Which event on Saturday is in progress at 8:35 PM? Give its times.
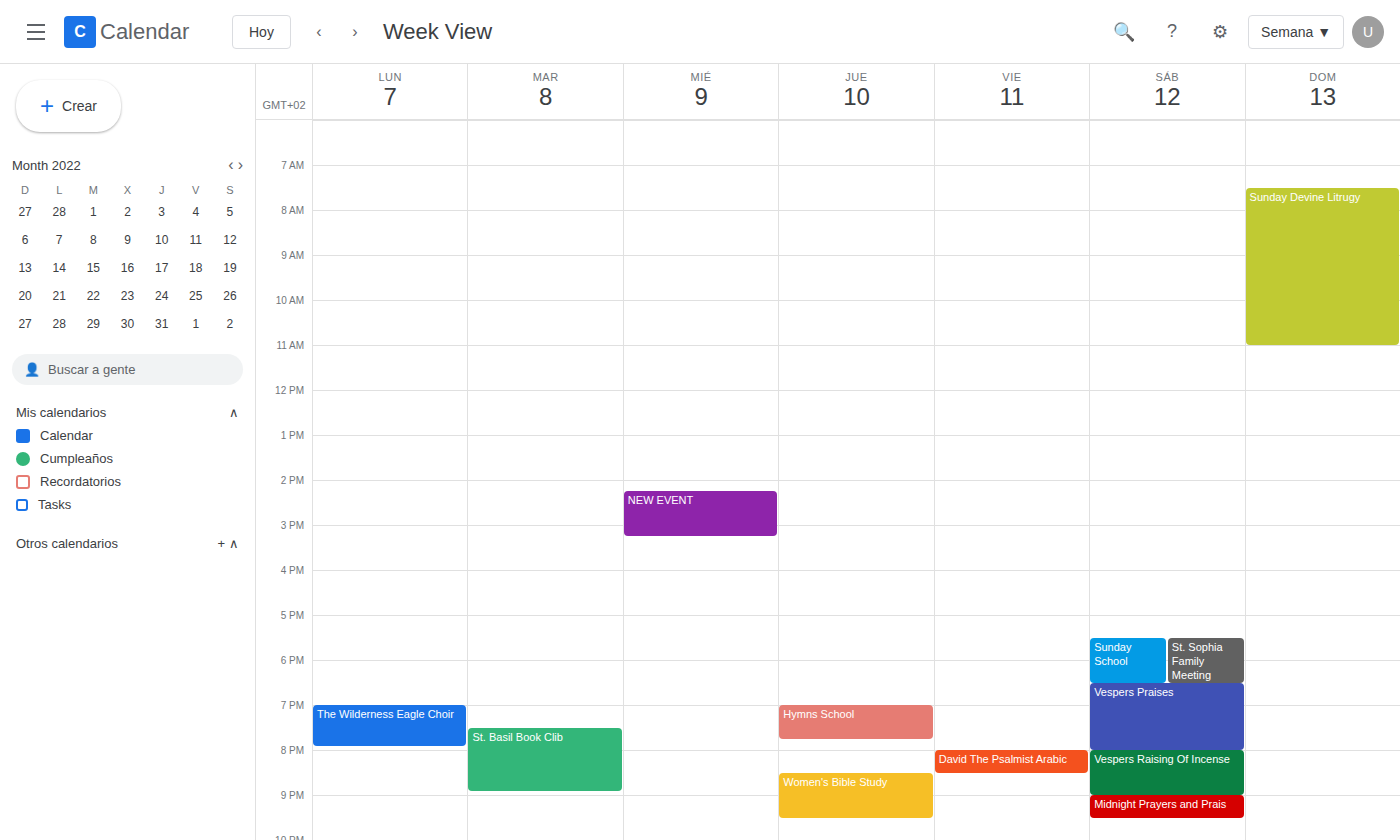
"Vespers Raising Of Incense", 8:00 PM to 9:00 PM